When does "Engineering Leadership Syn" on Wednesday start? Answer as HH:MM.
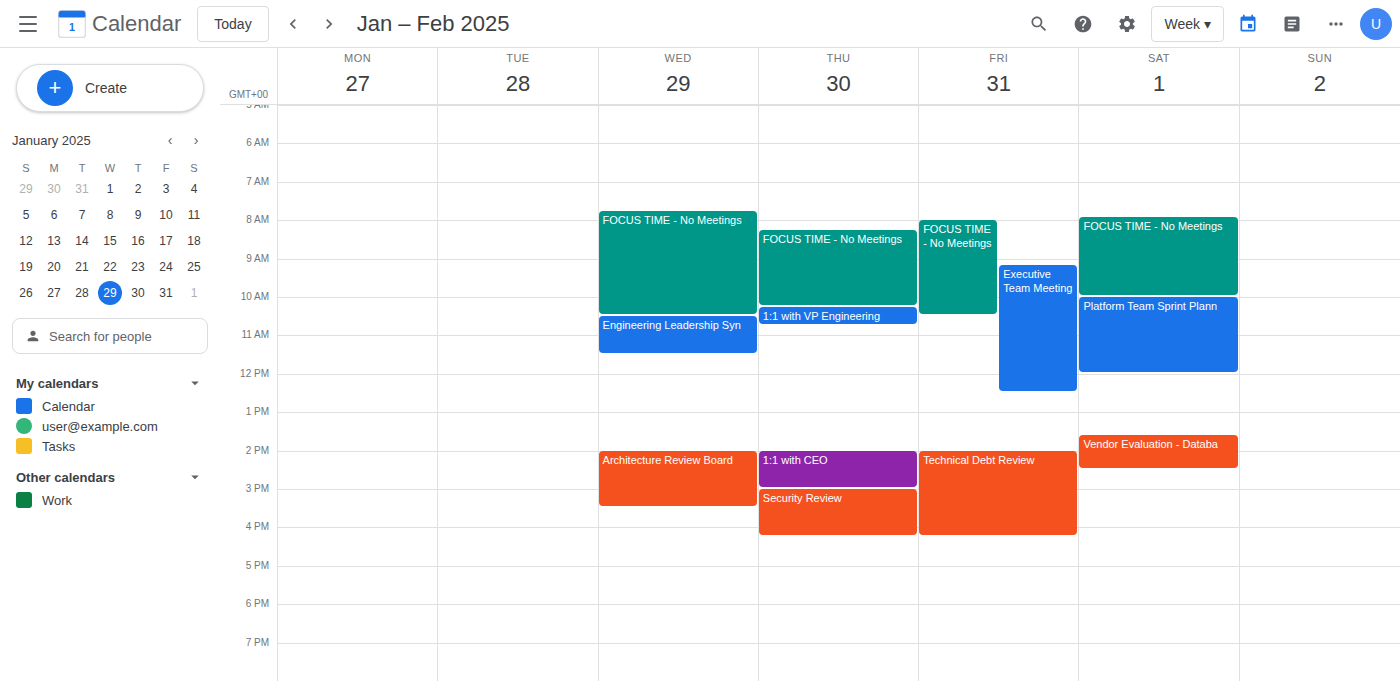
10:30